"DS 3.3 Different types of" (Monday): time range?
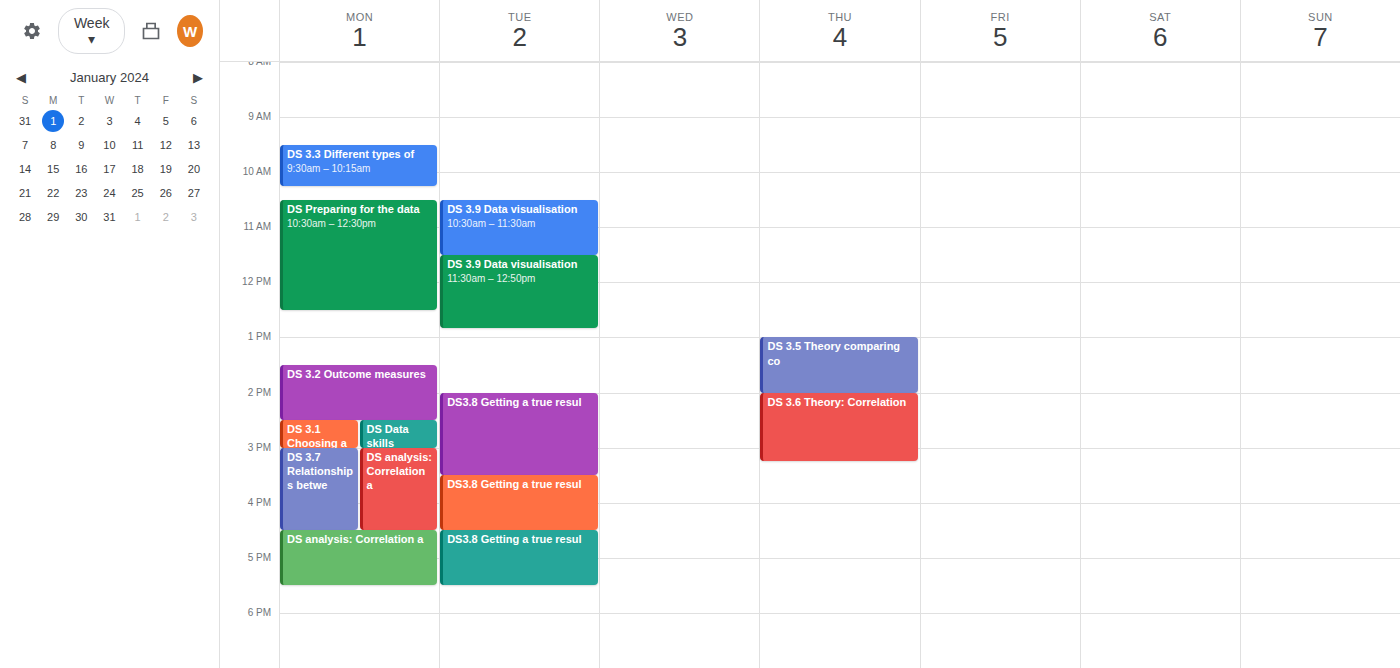
9:30 AM to 10:15 AM